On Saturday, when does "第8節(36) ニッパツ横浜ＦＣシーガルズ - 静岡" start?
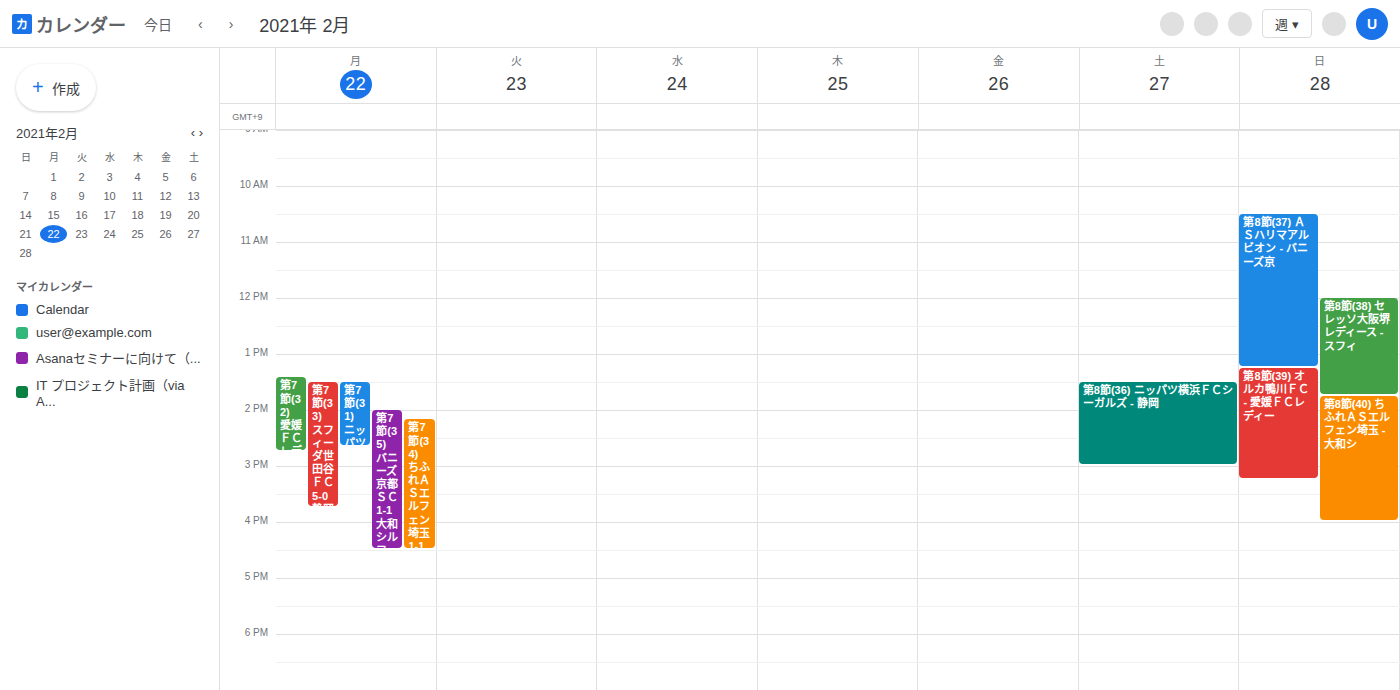
1:30 PM